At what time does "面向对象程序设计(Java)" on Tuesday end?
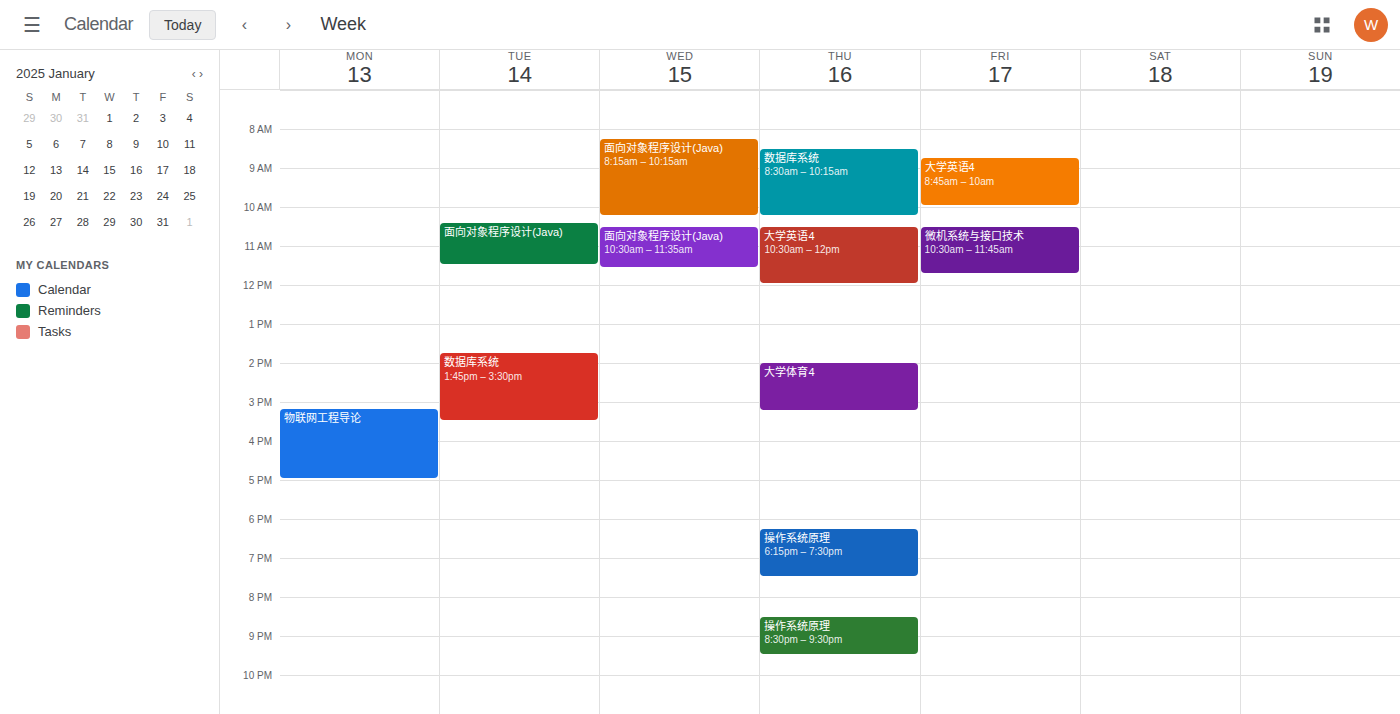
11:30 AM